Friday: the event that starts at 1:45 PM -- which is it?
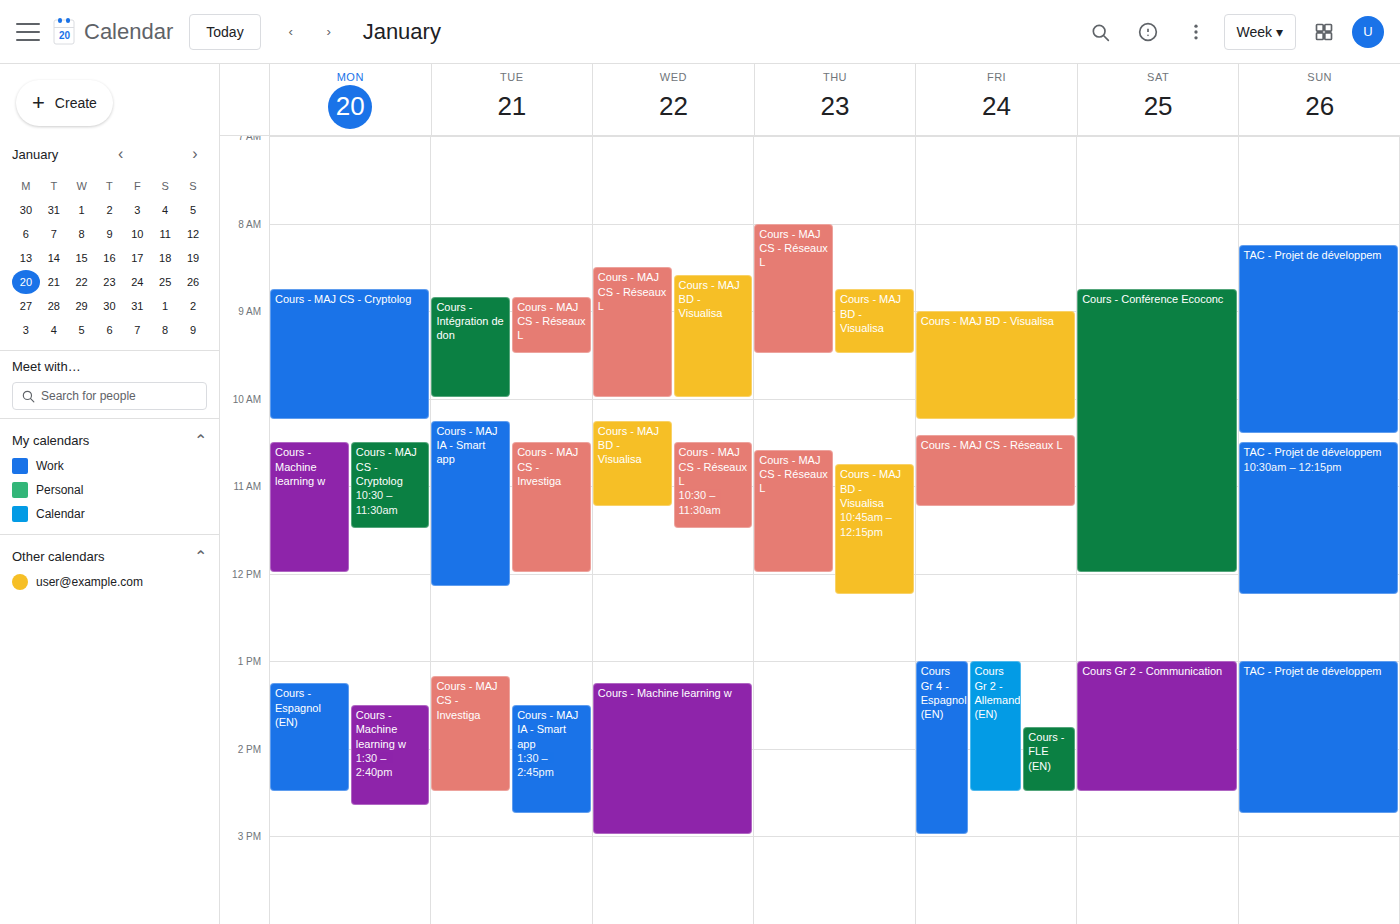
"Cours - FLE (EN)"